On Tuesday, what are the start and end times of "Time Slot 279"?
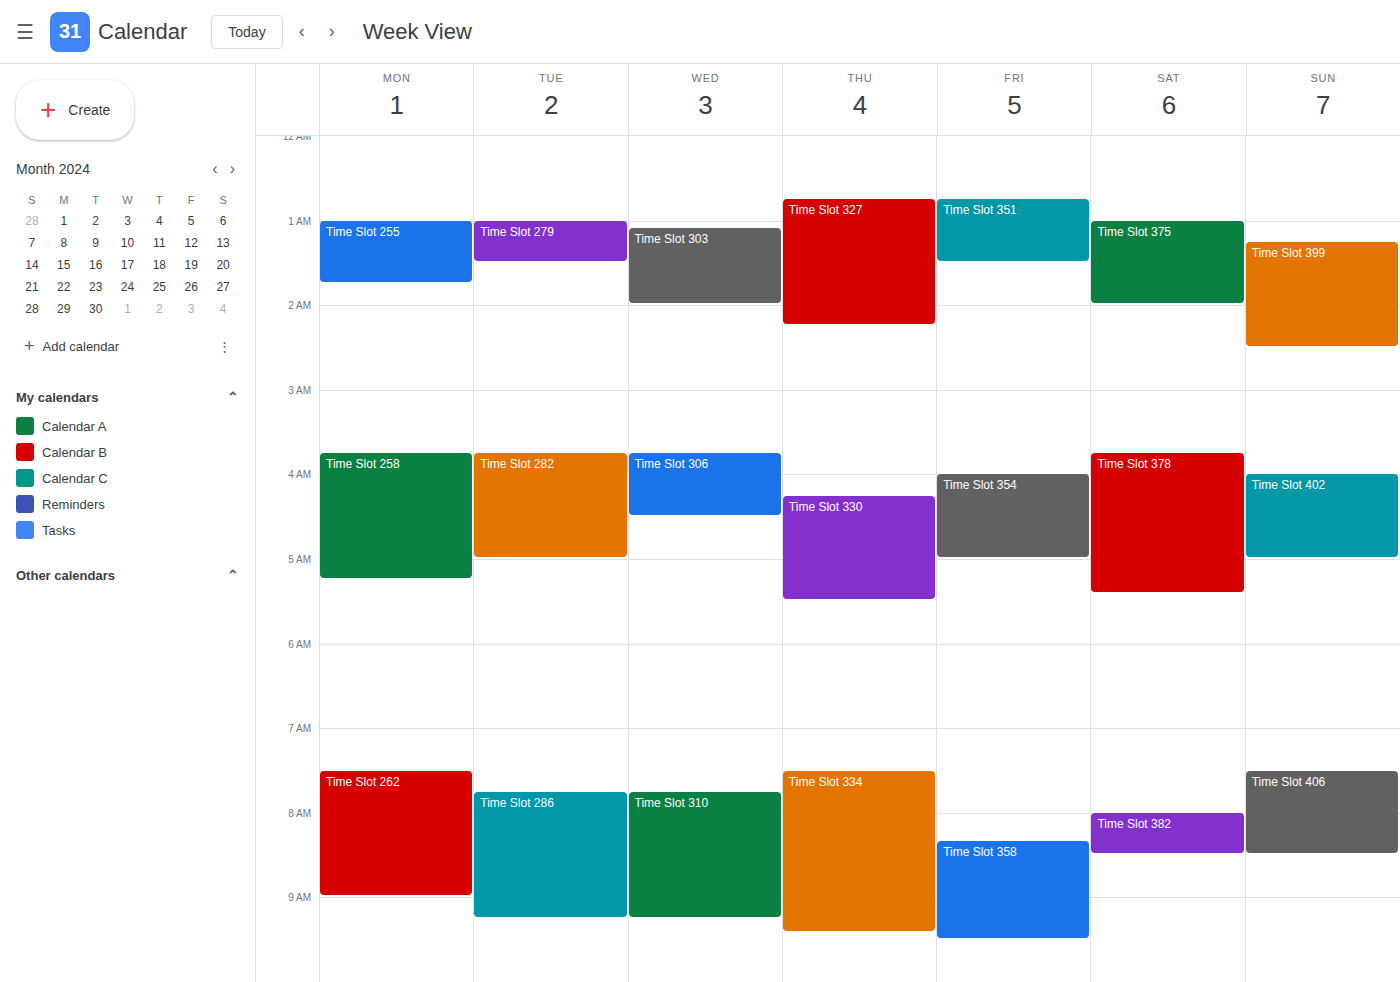
1:00 AM to 1:30 AM